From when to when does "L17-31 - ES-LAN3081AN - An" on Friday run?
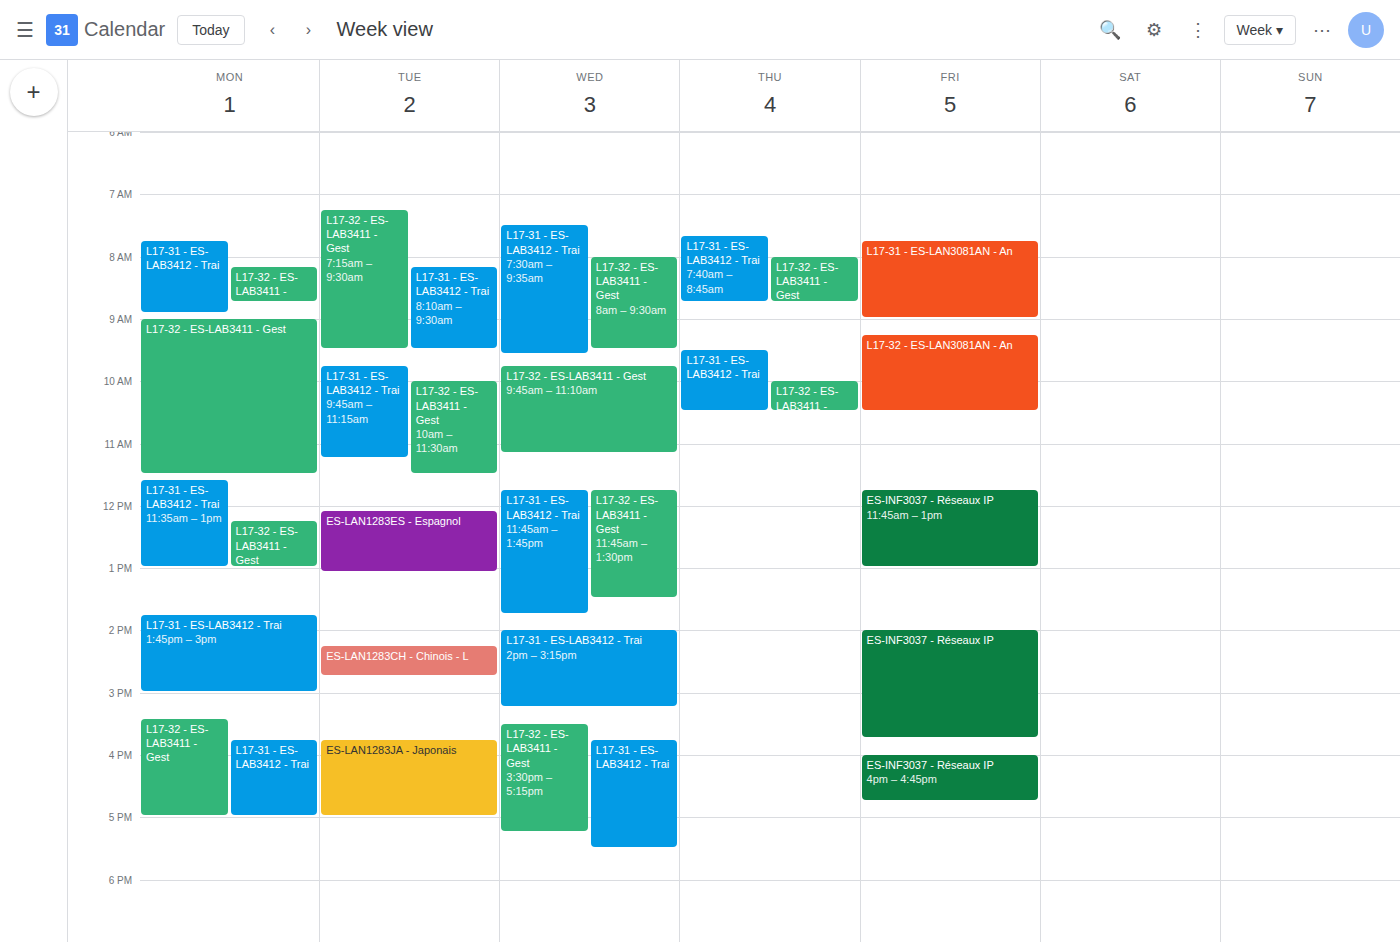
7:45 AM to 9:00 AM